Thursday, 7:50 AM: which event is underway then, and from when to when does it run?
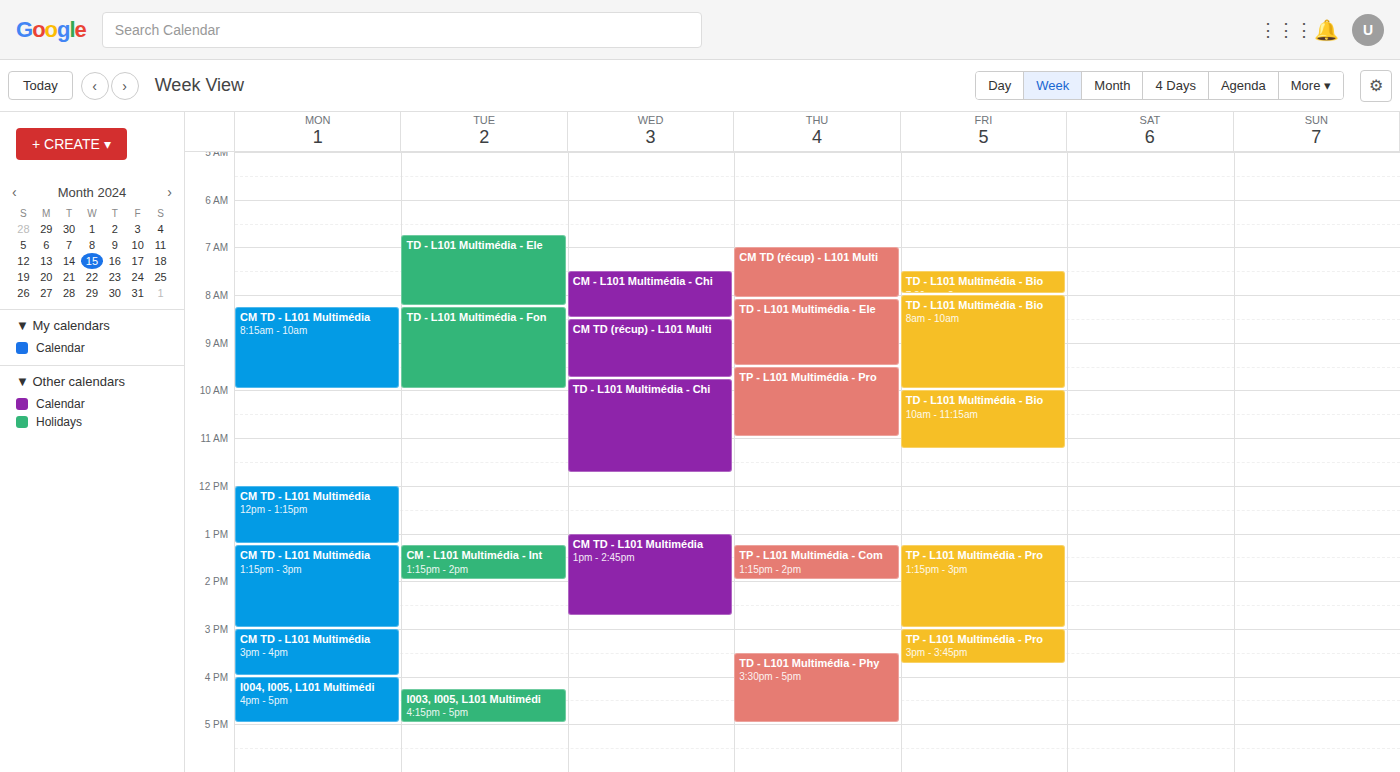
"CM TD (récup) - L101 Multi", 7:00 AM to 8:05 AM